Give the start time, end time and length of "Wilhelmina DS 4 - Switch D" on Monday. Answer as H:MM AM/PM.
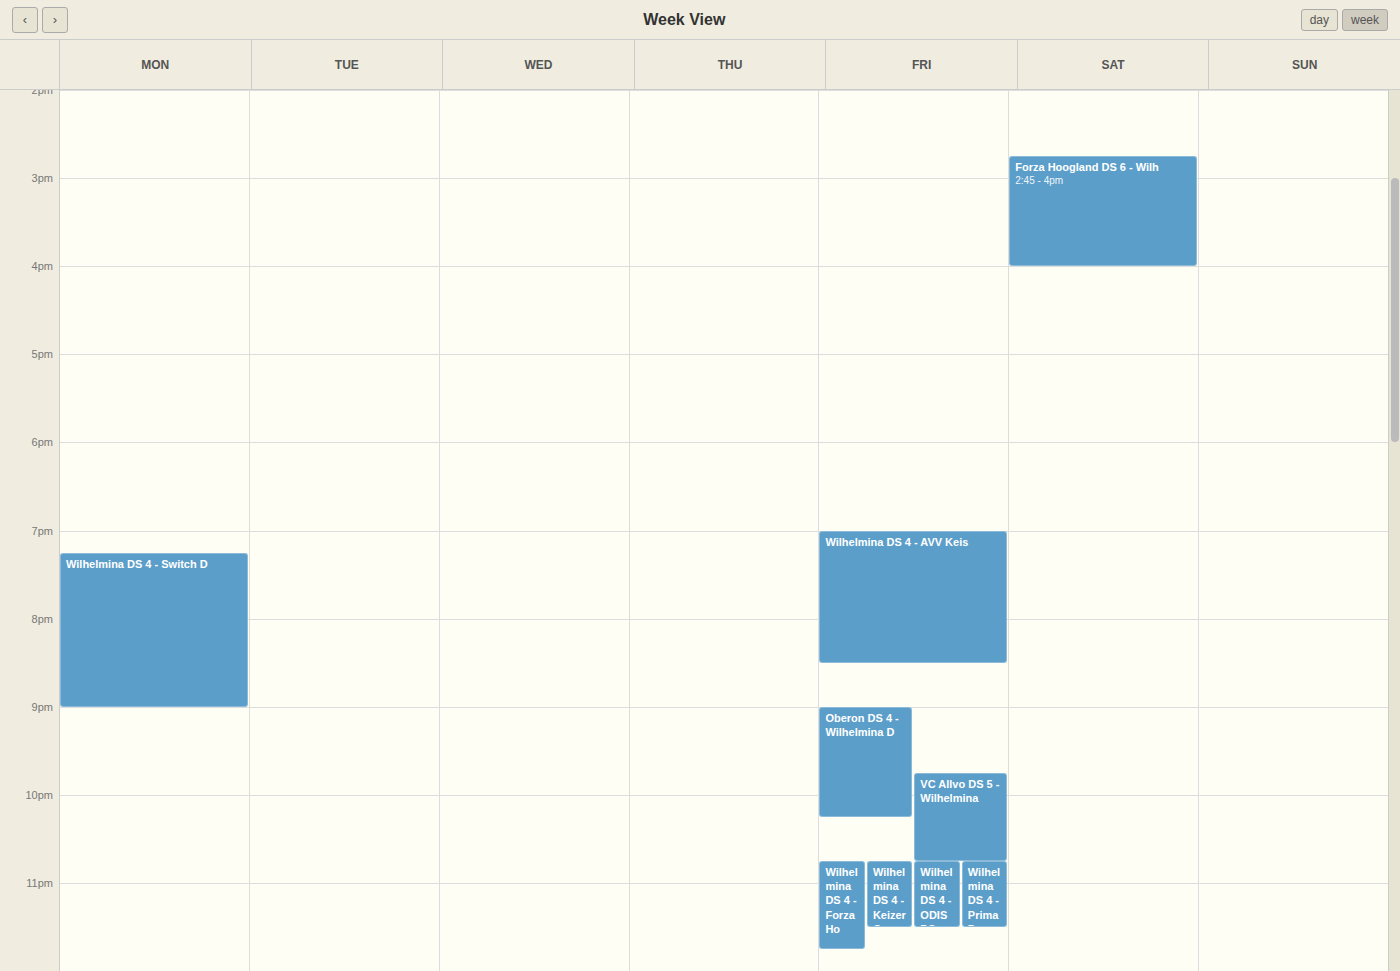
7:15 PM to 9:00 PM, 1 hour 45 minutes